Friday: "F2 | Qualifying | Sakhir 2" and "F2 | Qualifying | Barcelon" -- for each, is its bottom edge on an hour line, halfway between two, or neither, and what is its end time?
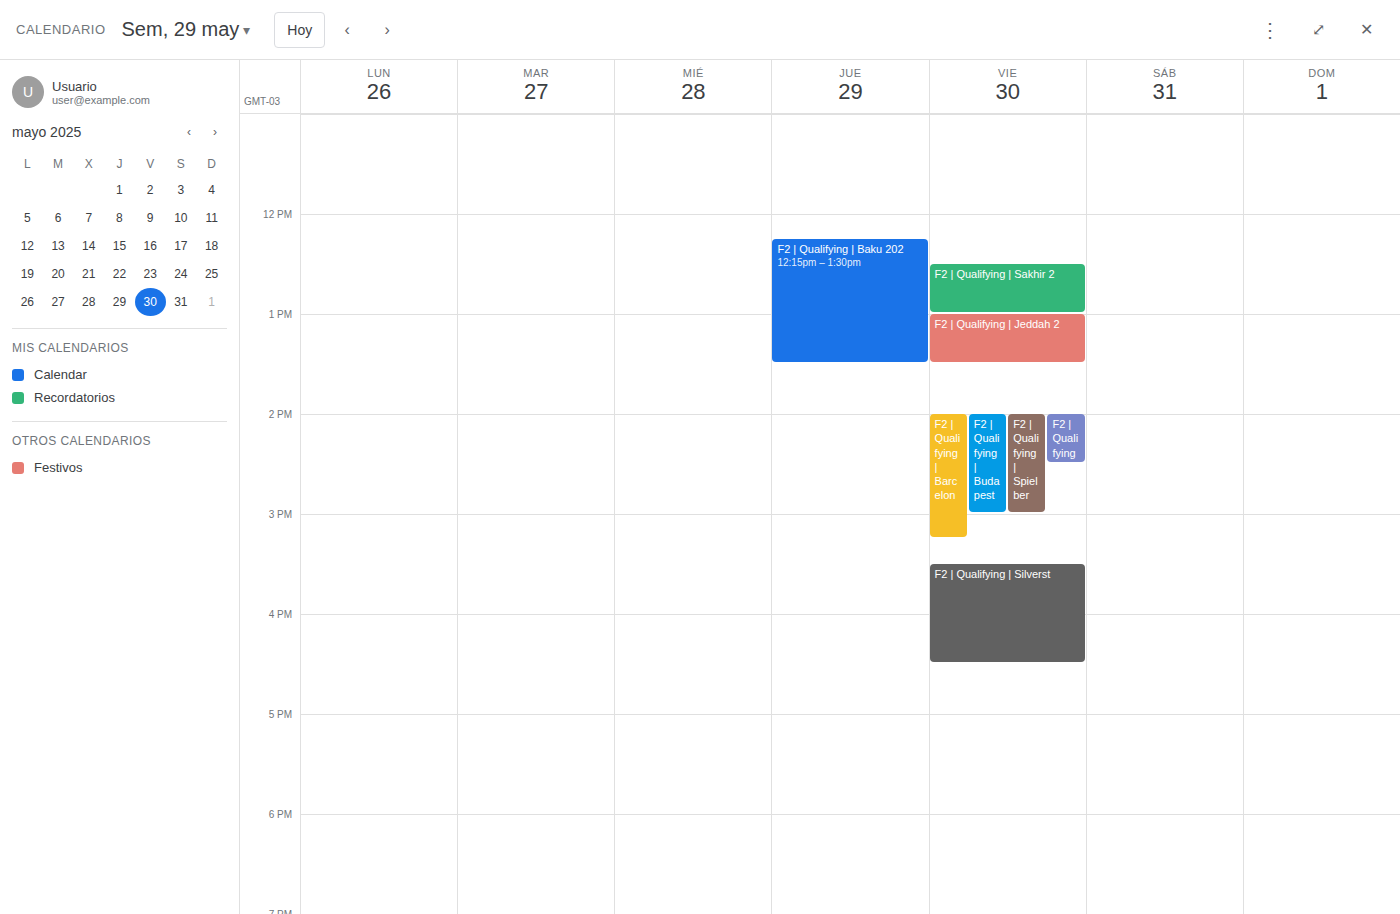
"F2 | Qualifying | Sakhir 2": 1:00 PM, exactly on the 1 PM line. "F2 | Qualifying | Barcelon": 3:15 PM, neither: a quarter of the way from the 3 PM line to the 4 PM line.